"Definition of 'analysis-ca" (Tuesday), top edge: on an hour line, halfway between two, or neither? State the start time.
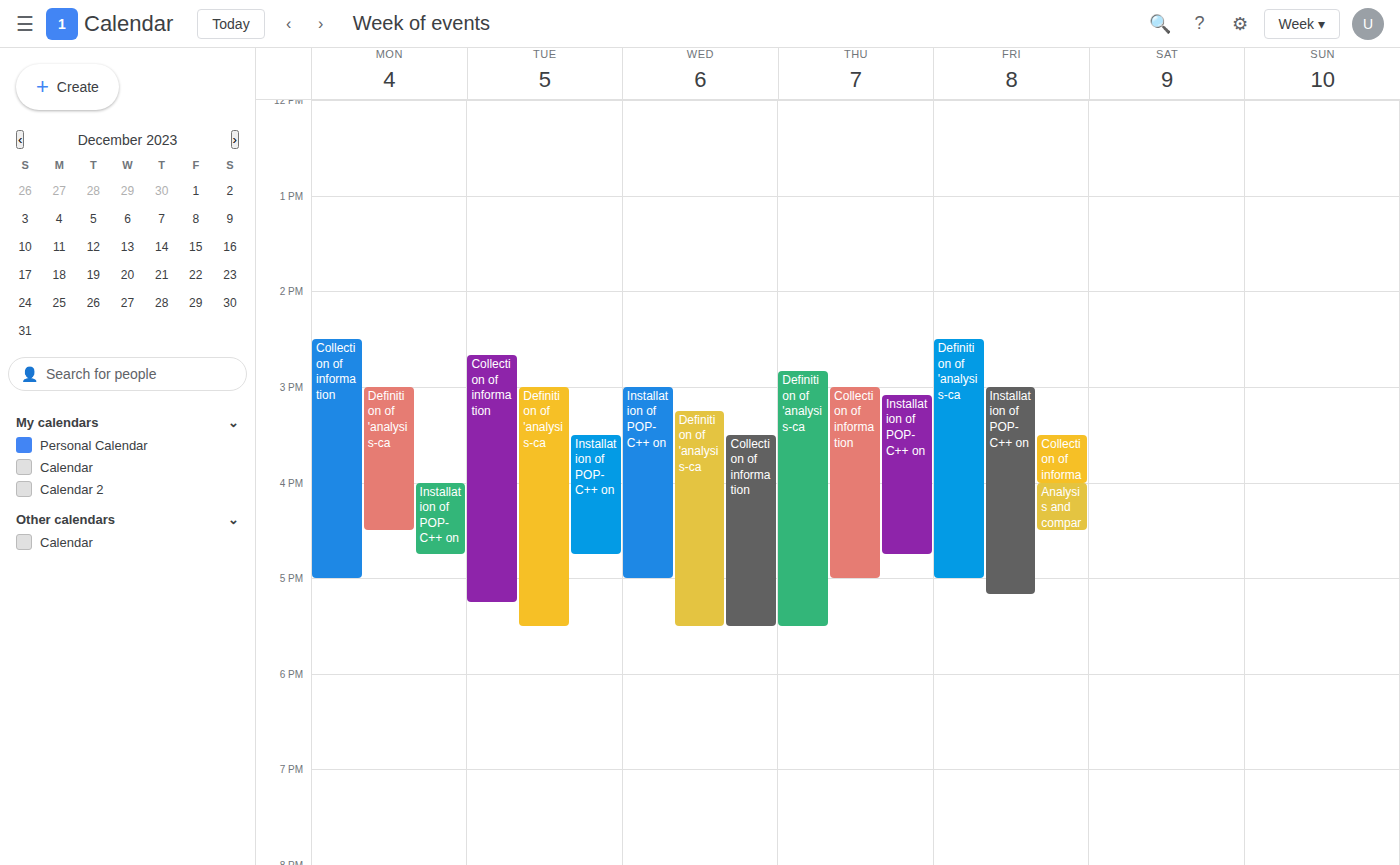
3:00 PM -- exactly on the 3 PM line.